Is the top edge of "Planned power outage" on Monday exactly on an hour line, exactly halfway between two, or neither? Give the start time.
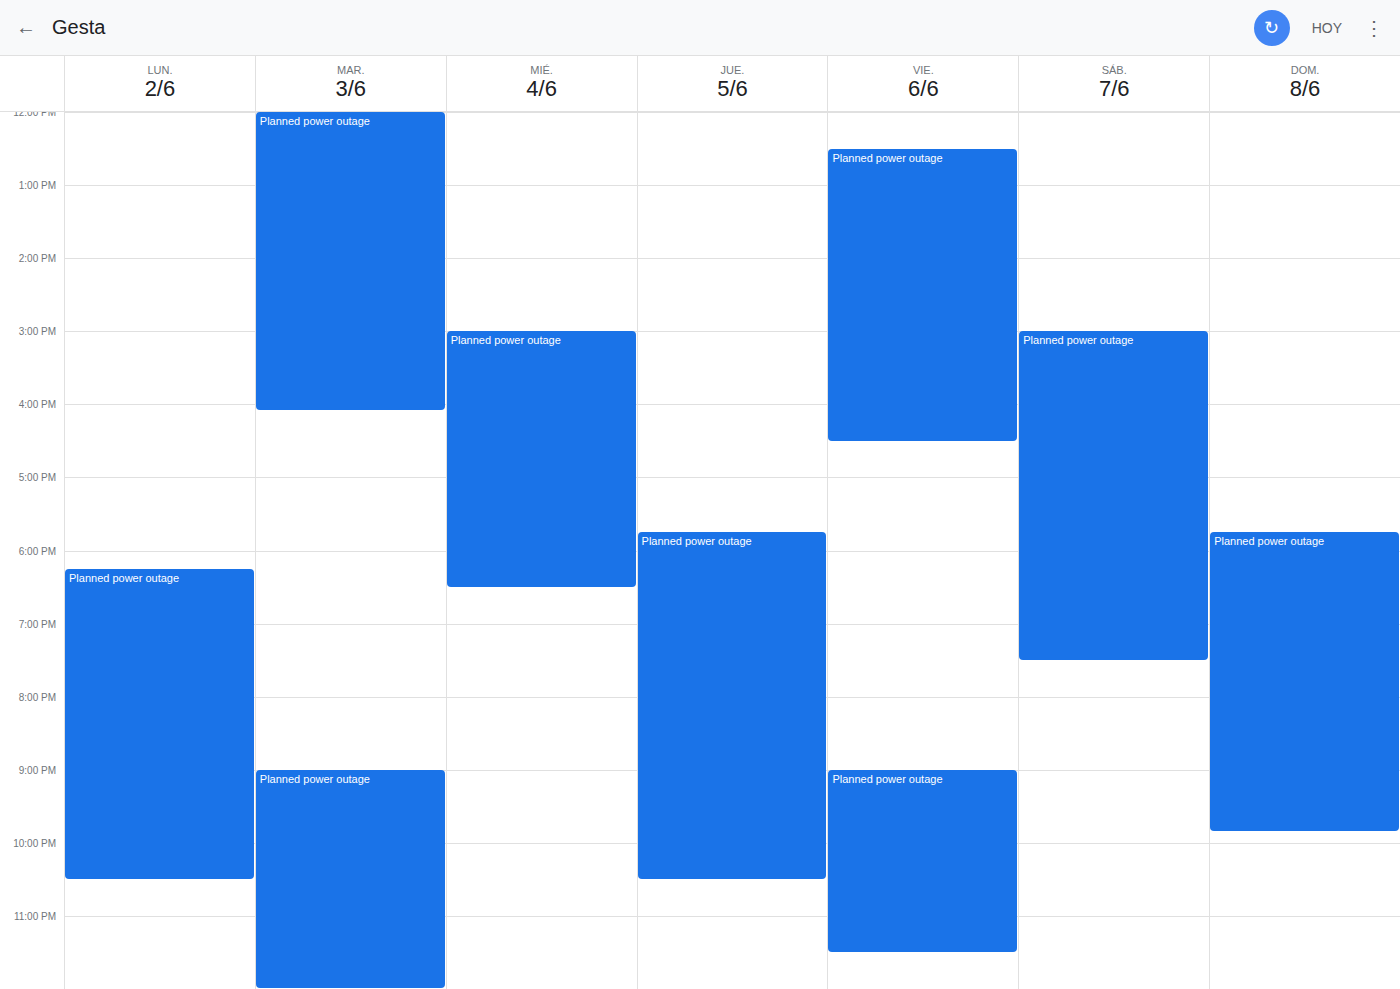
6:15 PM -- neither: a quarter of the way from the 6 PM line to the 7 PM line.